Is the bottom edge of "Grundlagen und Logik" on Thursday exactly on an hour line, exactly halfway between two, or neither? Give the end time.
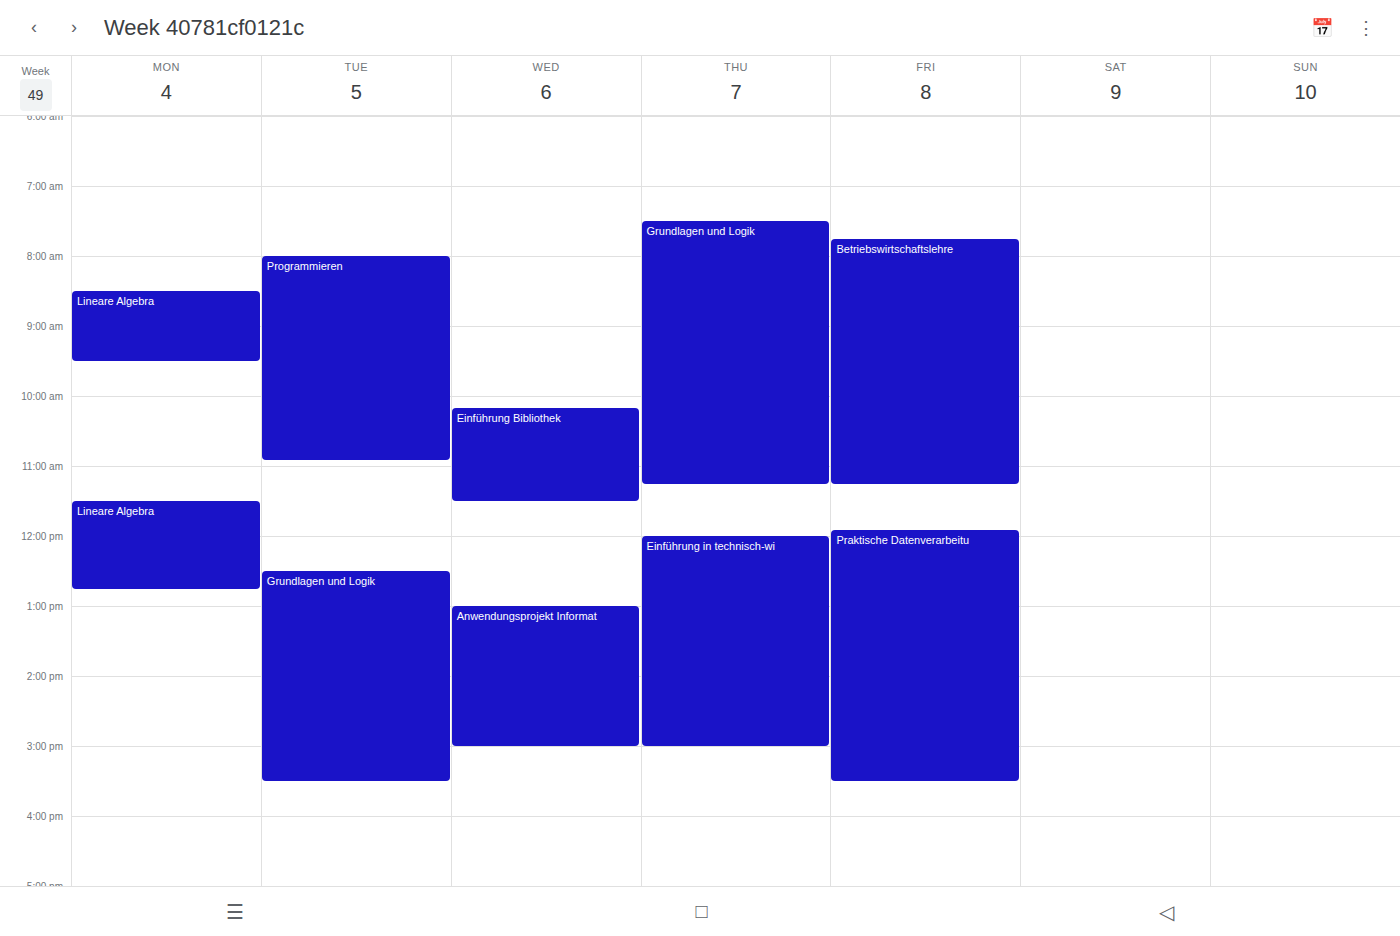
11:15 AM -- neither: a quarter of the way from the 11 AM line to the 12 PM line.